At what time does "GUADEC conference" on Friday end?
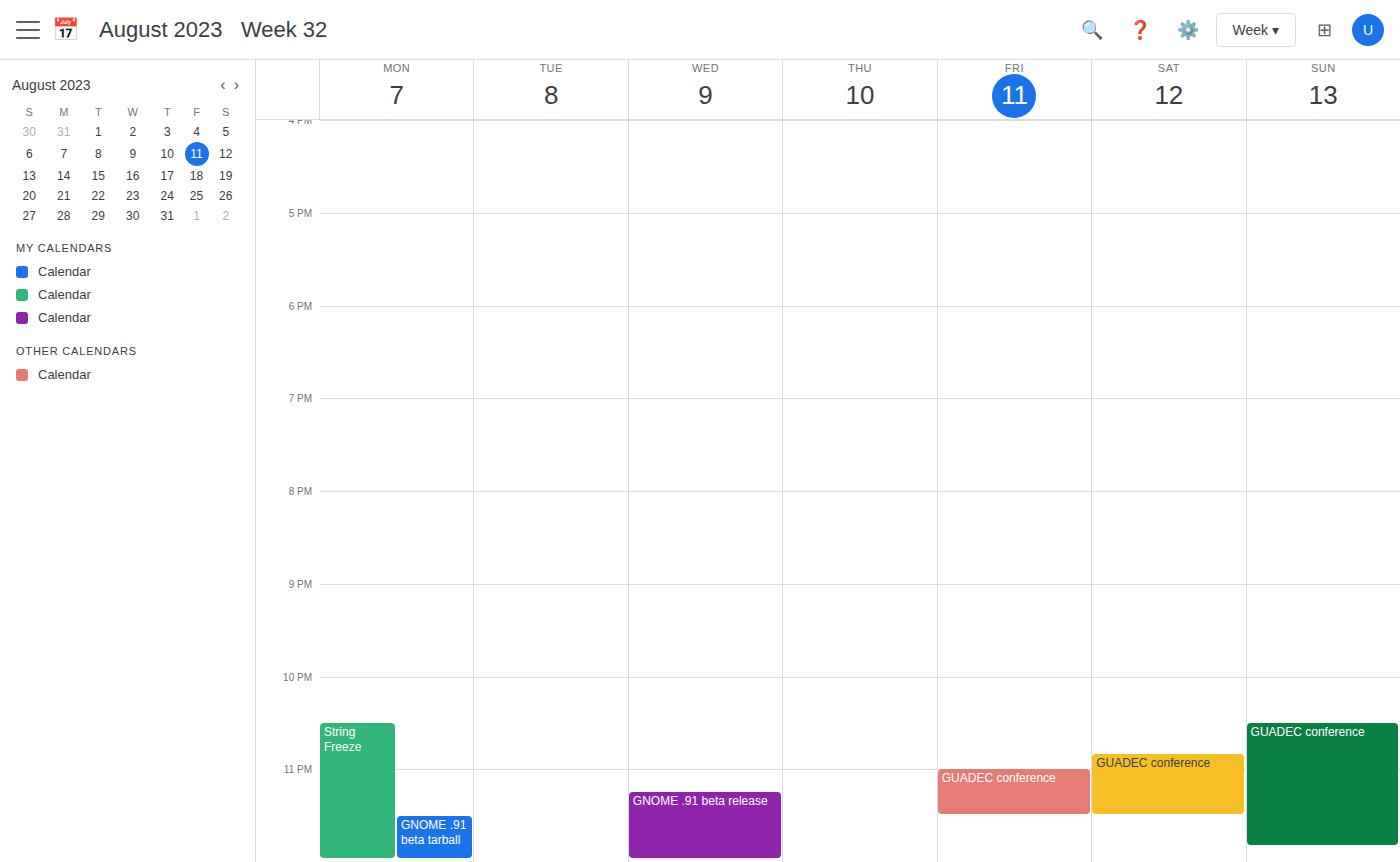
23:30